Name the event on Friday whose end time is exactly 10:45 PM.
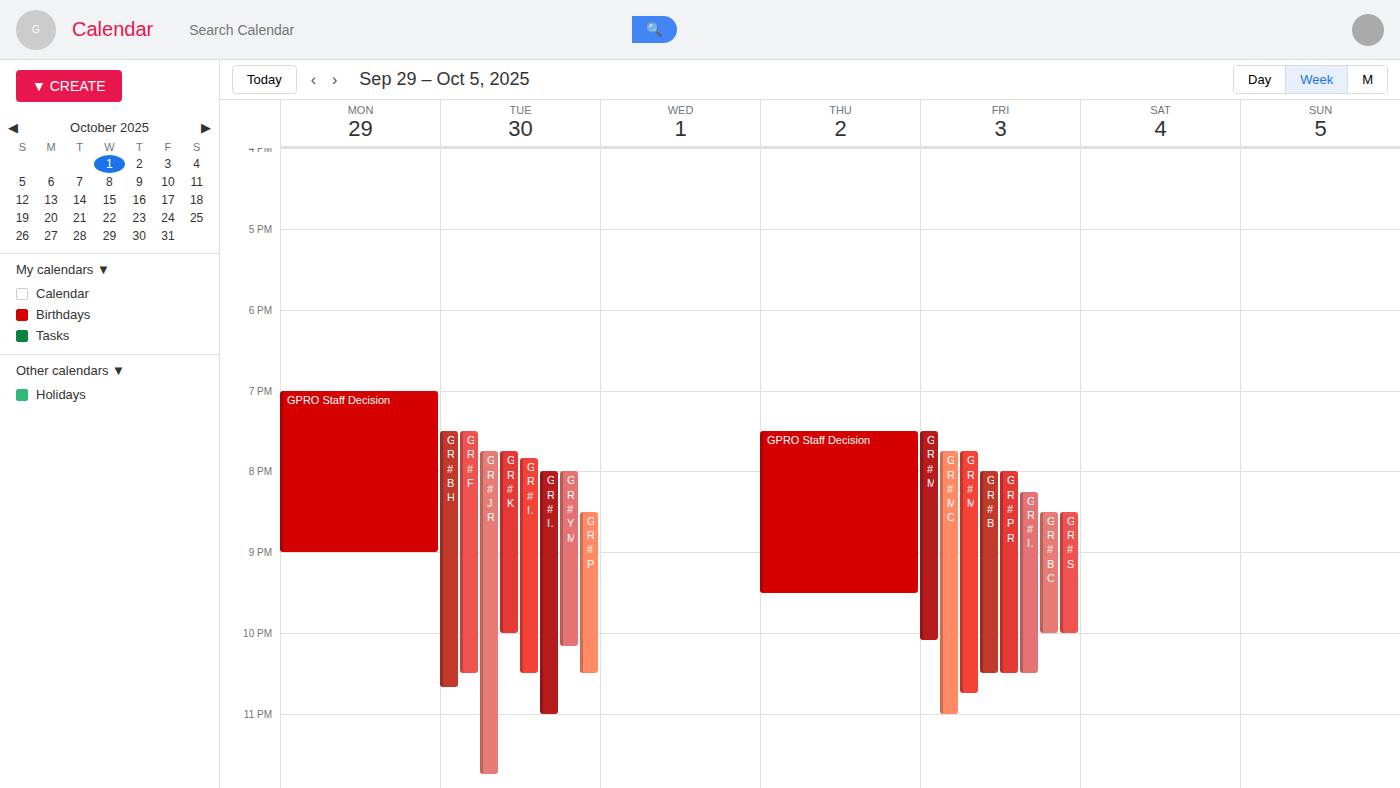
"GPRO Race #15 Montreal"